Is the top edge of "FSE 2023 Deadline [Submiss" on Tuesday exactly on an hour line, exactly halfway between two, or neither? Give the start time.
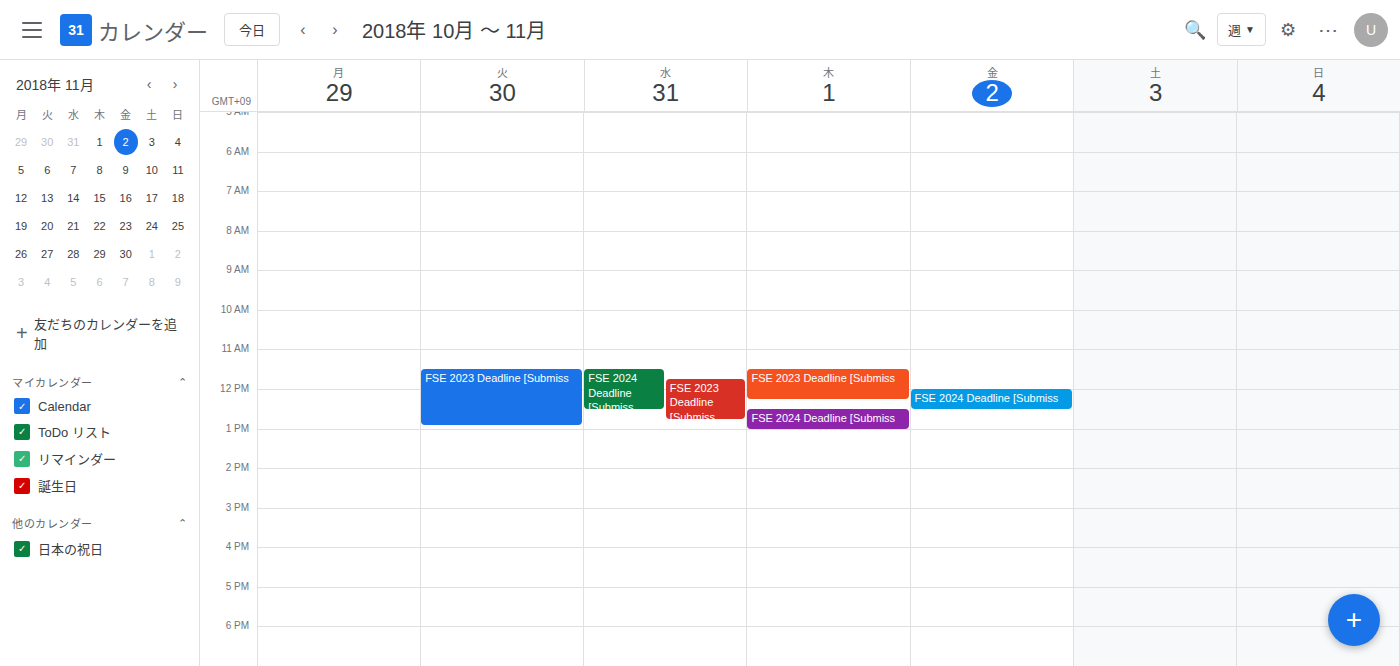
11:30 AM -- halfway between the 11 AM and 12 PM lines.